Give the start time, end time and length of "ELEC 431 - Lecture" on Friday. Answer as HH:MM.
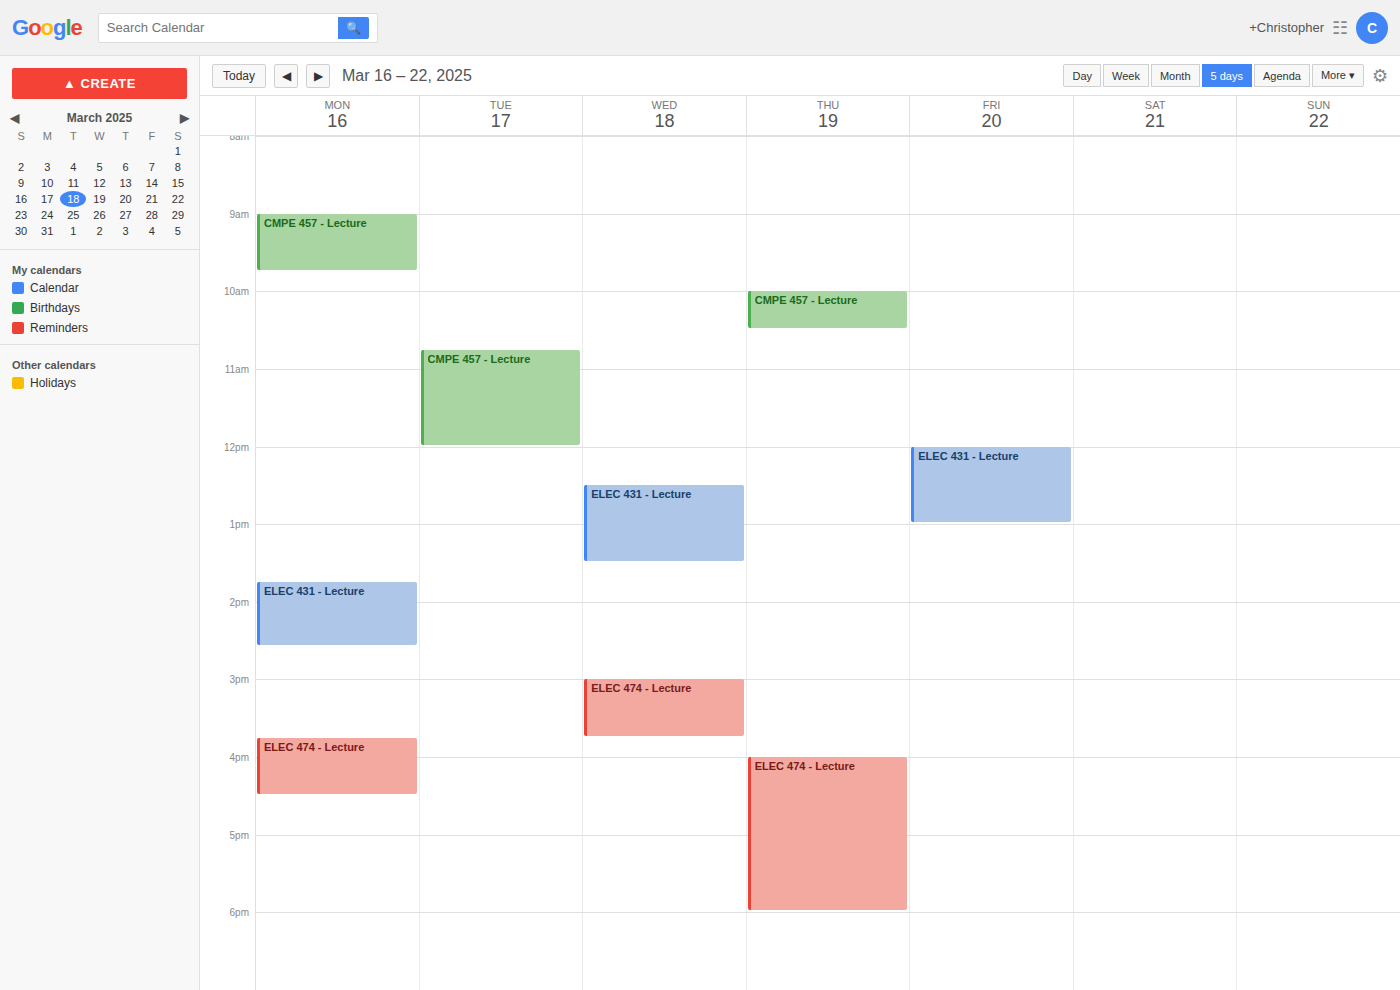
12:00 to 13:00, 1 hour